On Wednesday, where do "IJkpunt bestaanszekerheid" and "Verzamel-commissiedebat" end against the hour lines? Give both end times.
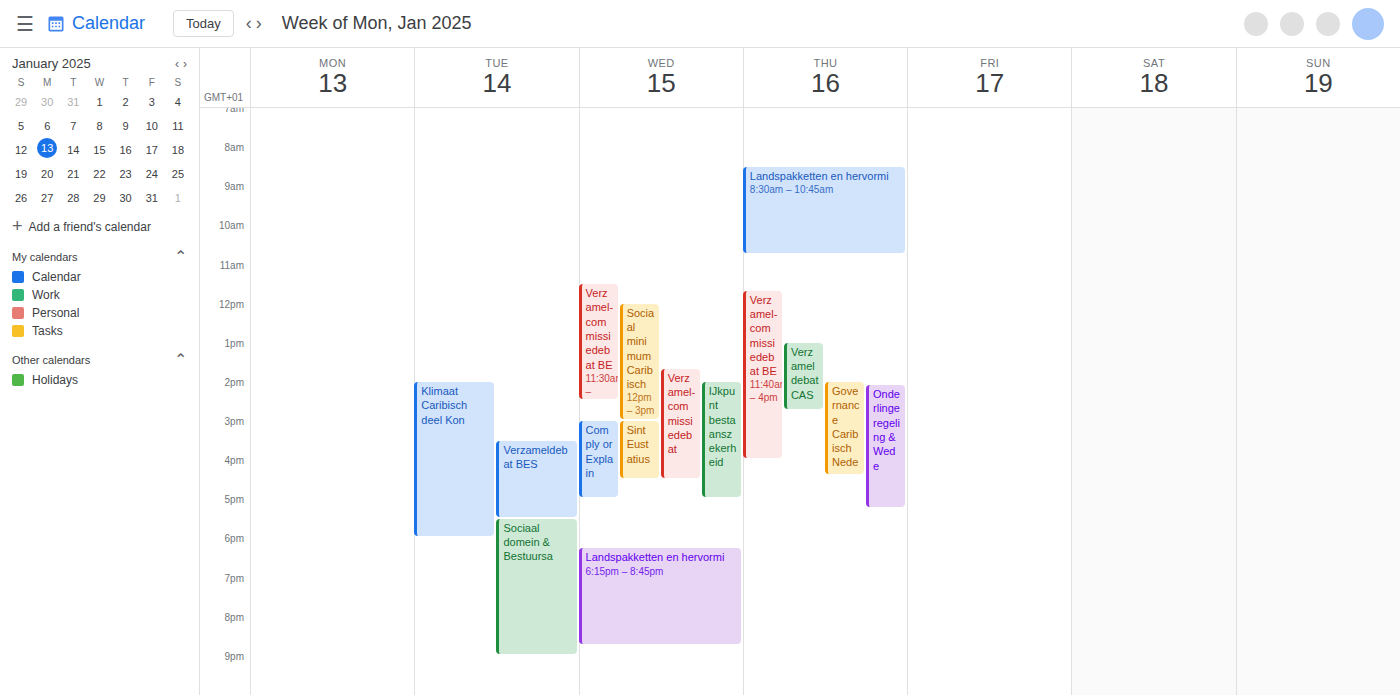
"IJkpunt bestaanszekerheid": 5:00 PM, exactly on the 5 PM line. "Verzamel-commissiedebat": 4:30 PM, halfway between the 4 PM and 5 PM lines.